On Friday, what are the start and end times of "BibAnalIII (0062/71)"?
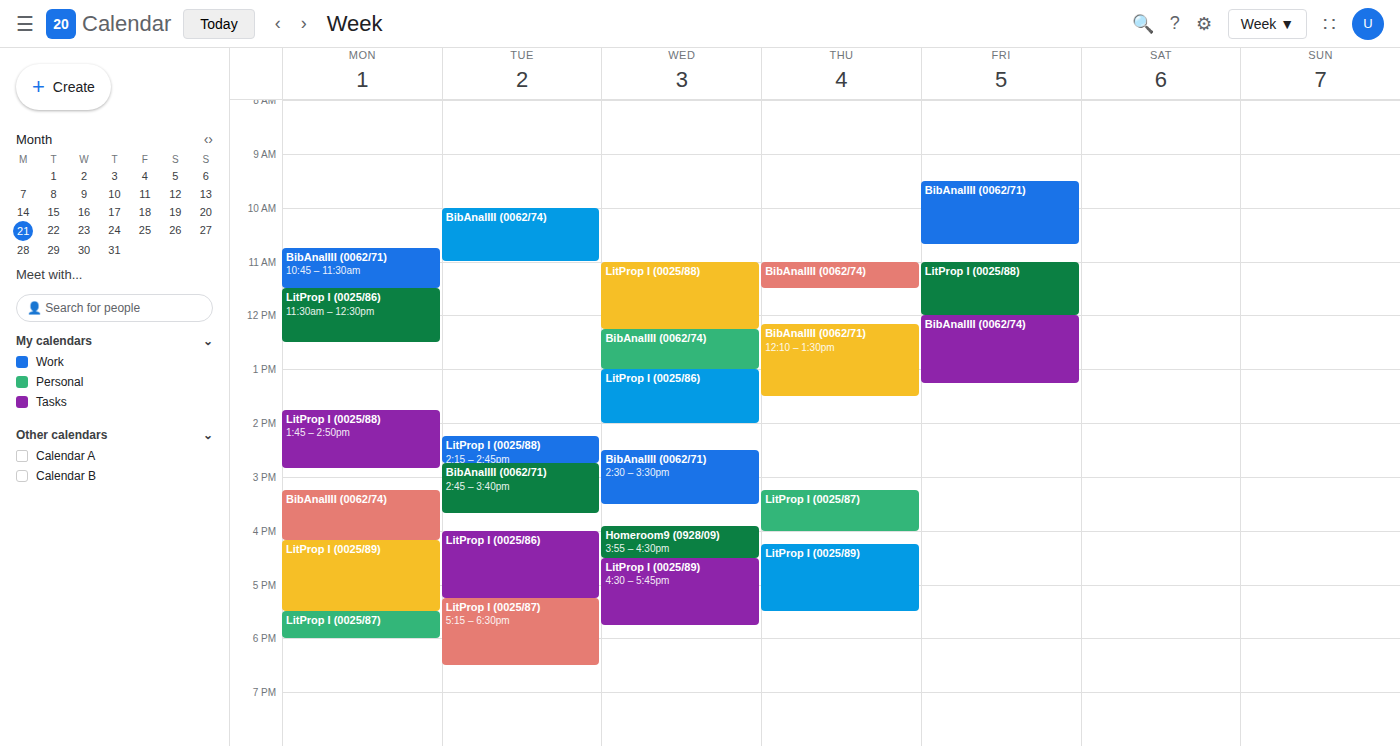
9:30 AM to 10:40 AM